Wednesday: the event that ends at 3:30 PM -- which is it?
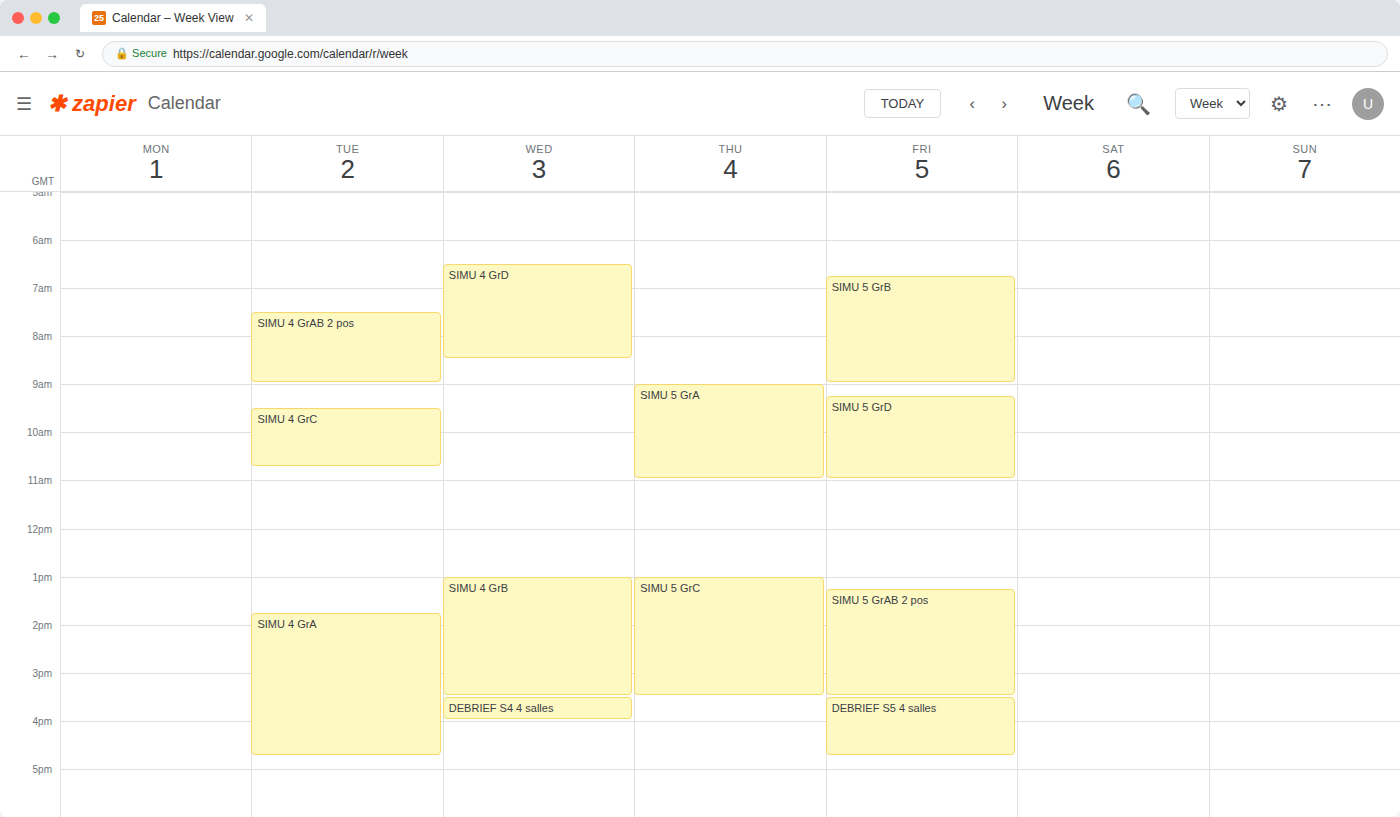
"SIMU 4 GrB"